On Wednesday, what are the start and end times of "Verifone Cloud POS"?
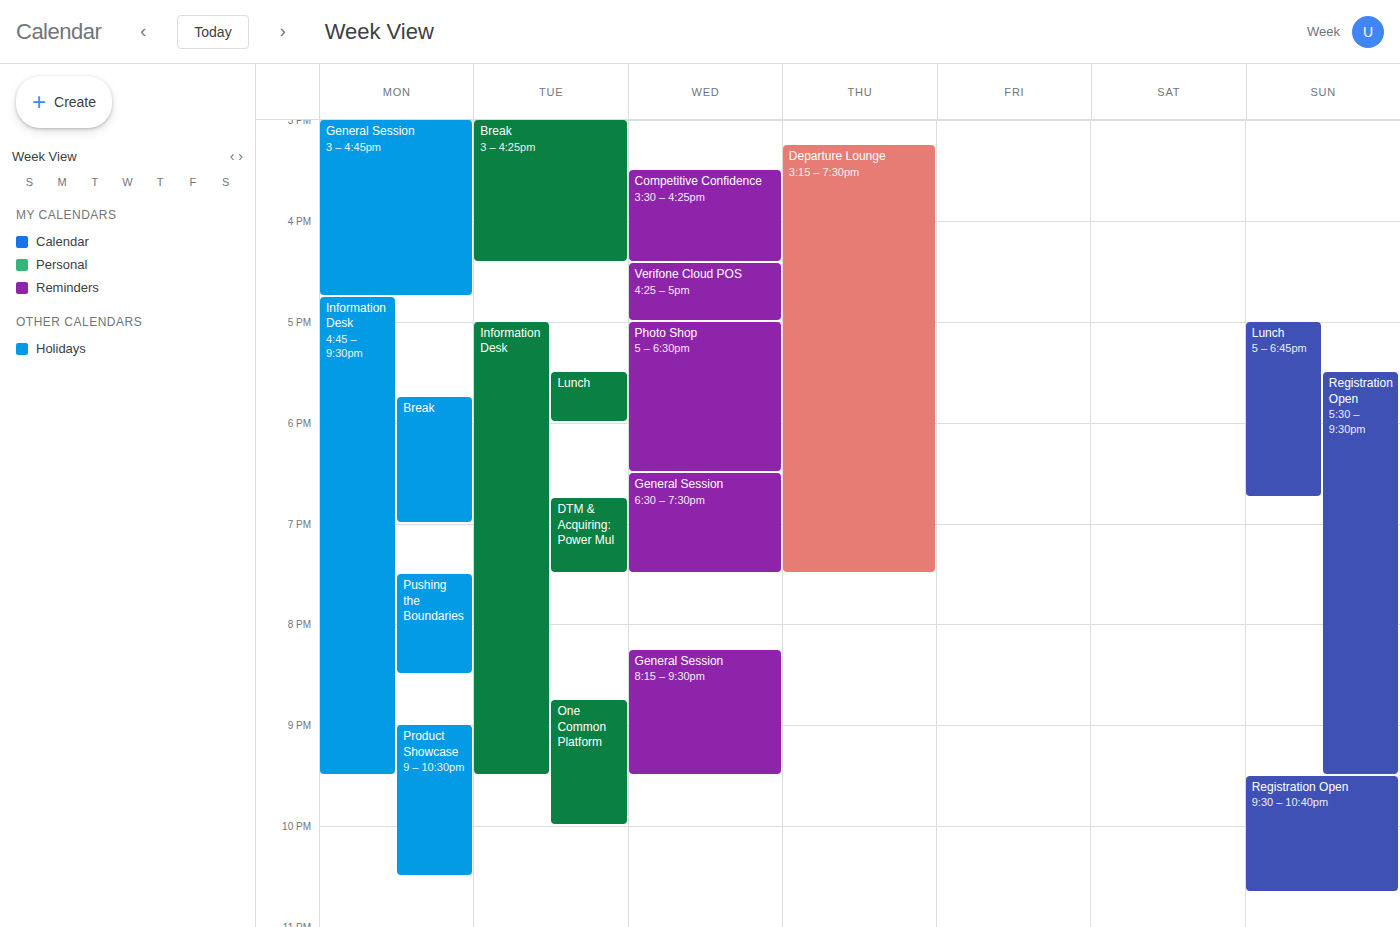
4:25 PM to 5:00 PM